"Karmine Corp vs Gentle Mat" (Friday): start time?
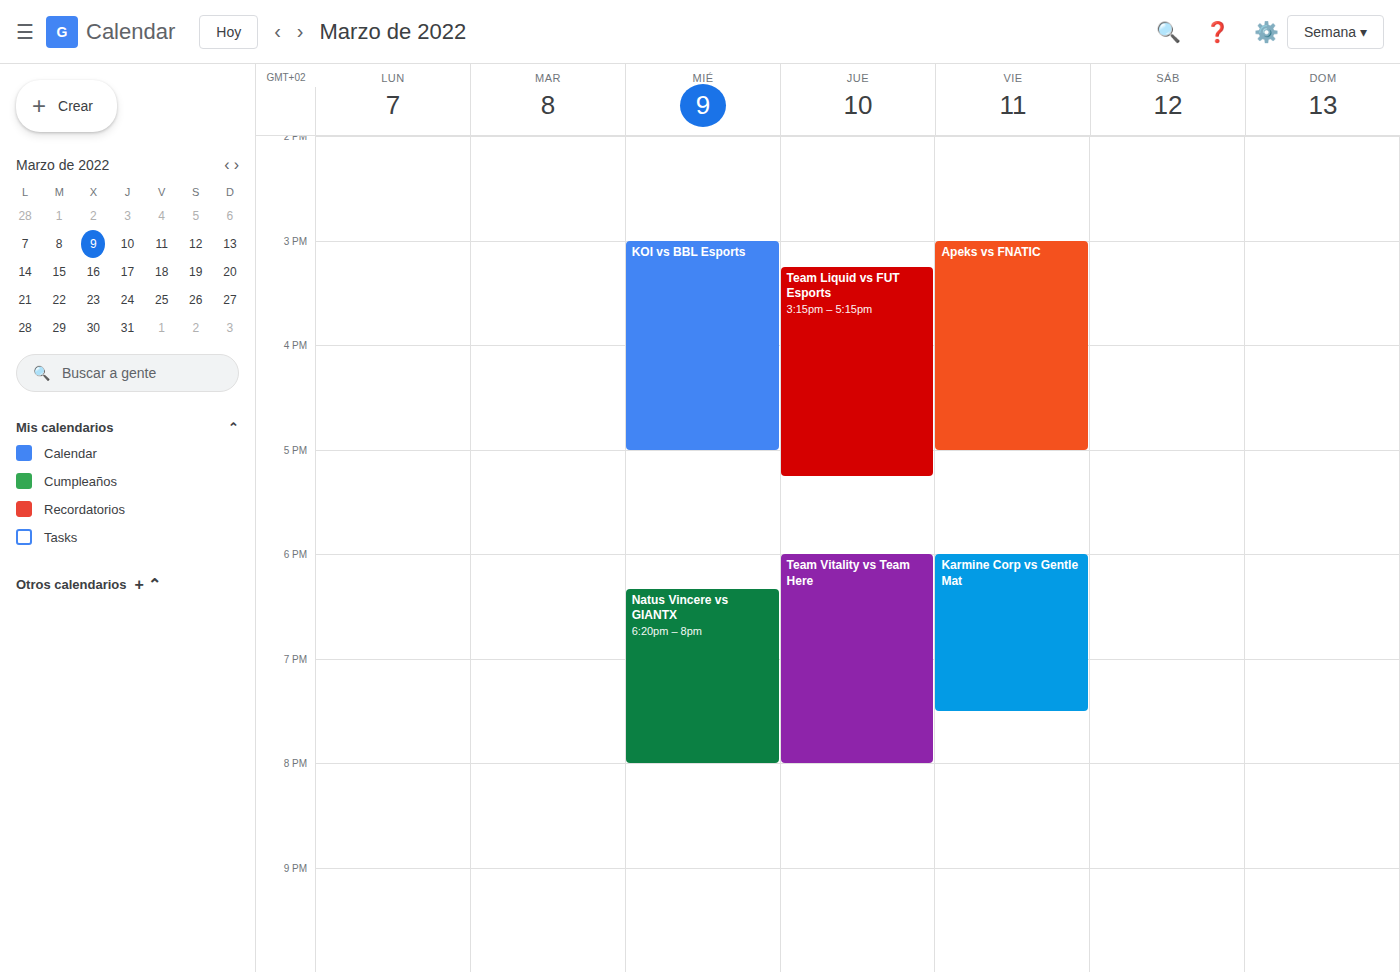
6:00 PM